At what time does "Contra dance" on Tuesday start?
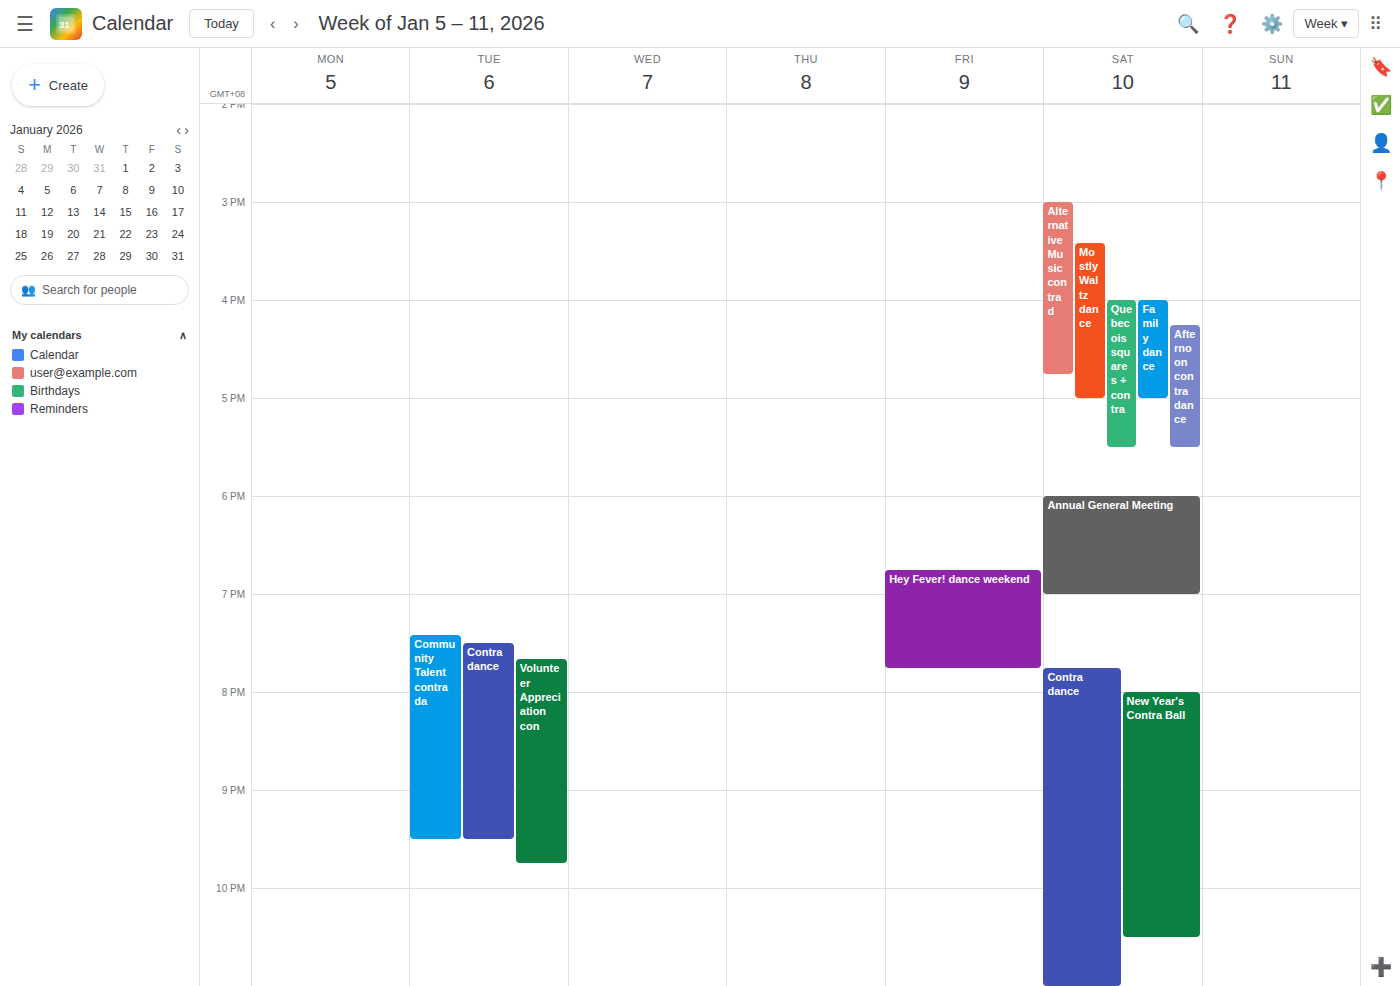
19:30